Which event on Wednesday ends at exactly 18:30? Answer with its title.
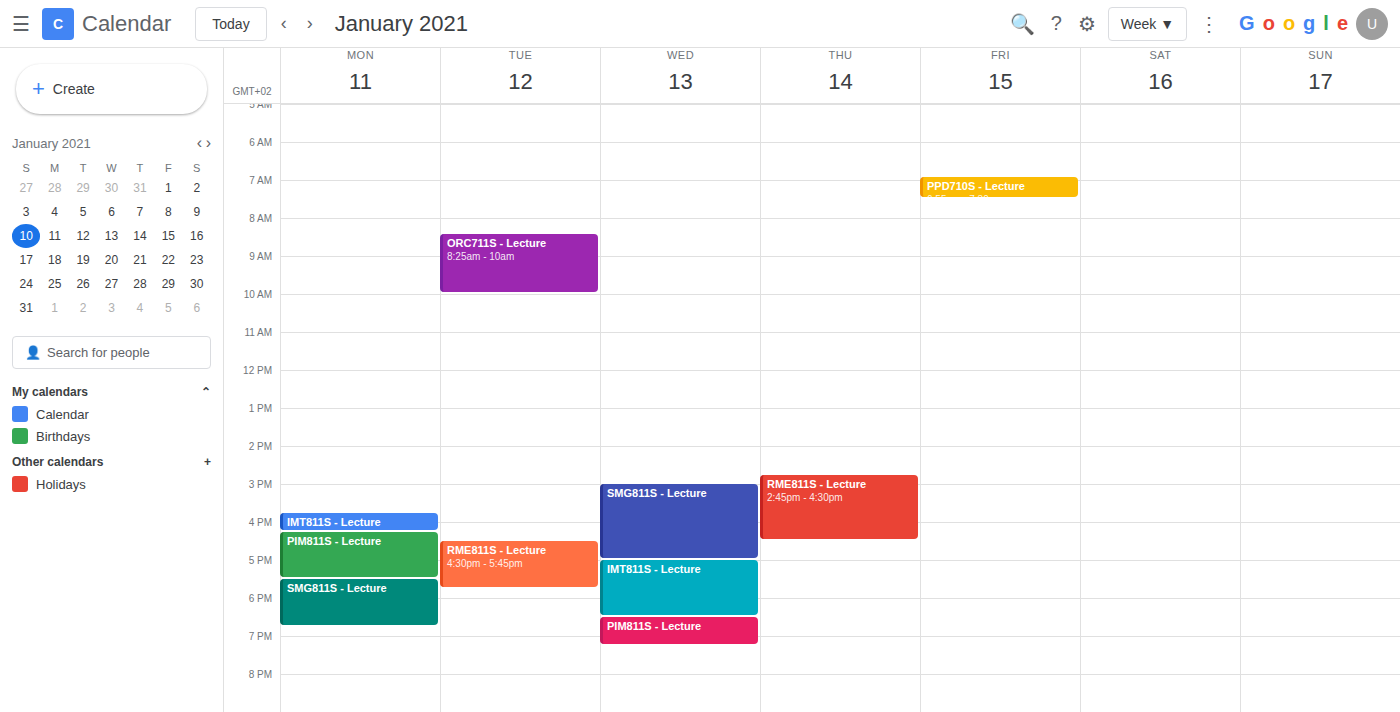
"IMT811S - Lecture"